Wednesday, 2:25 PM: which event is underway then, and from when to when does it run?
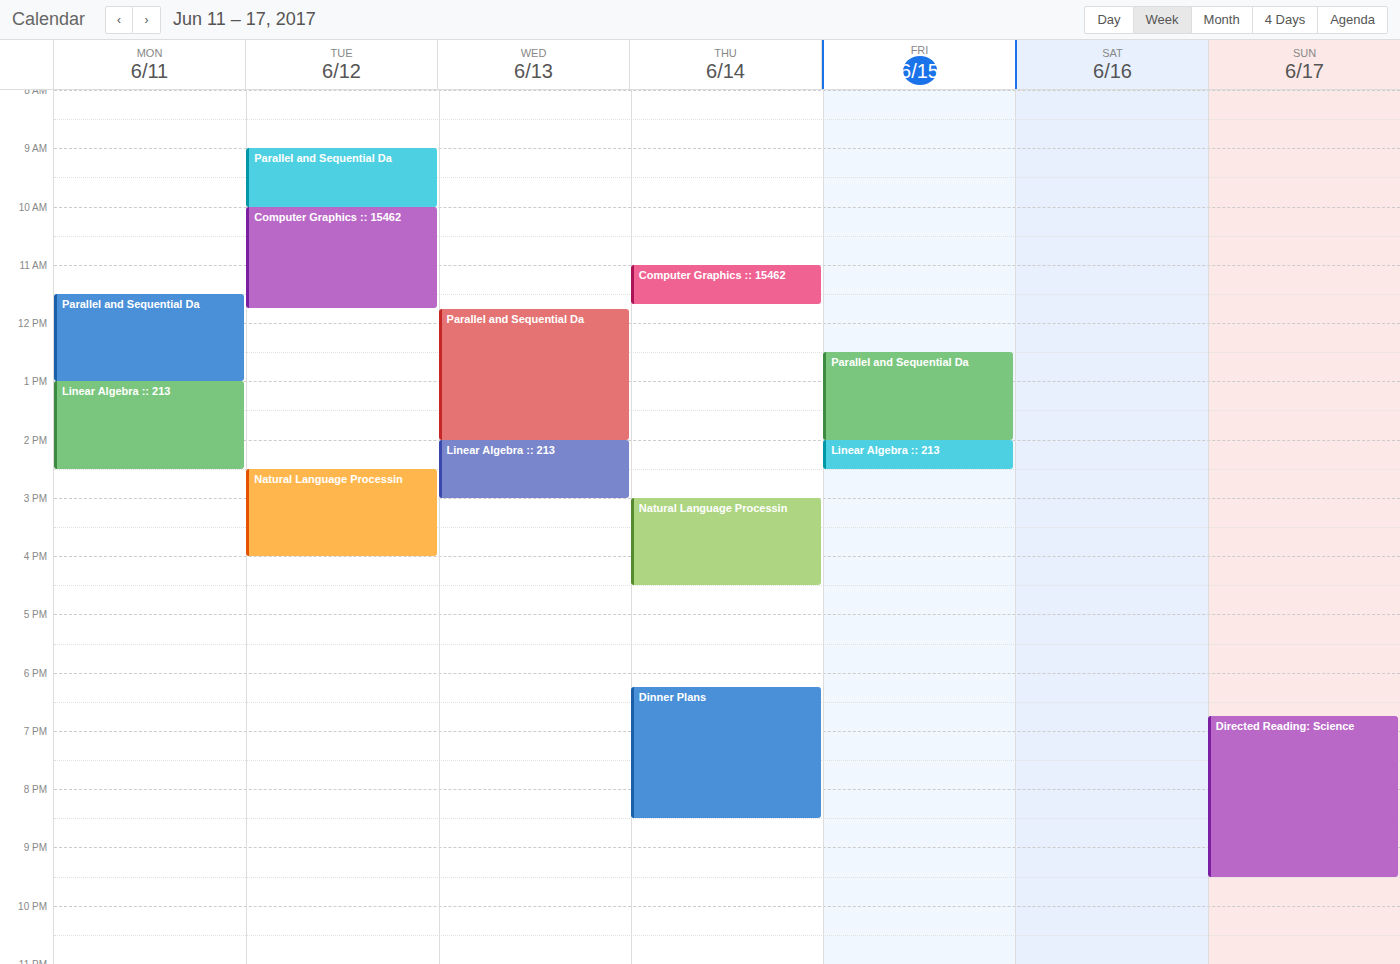
"Linear Algebra :: 213", 2:00 PM to 3:00 PM